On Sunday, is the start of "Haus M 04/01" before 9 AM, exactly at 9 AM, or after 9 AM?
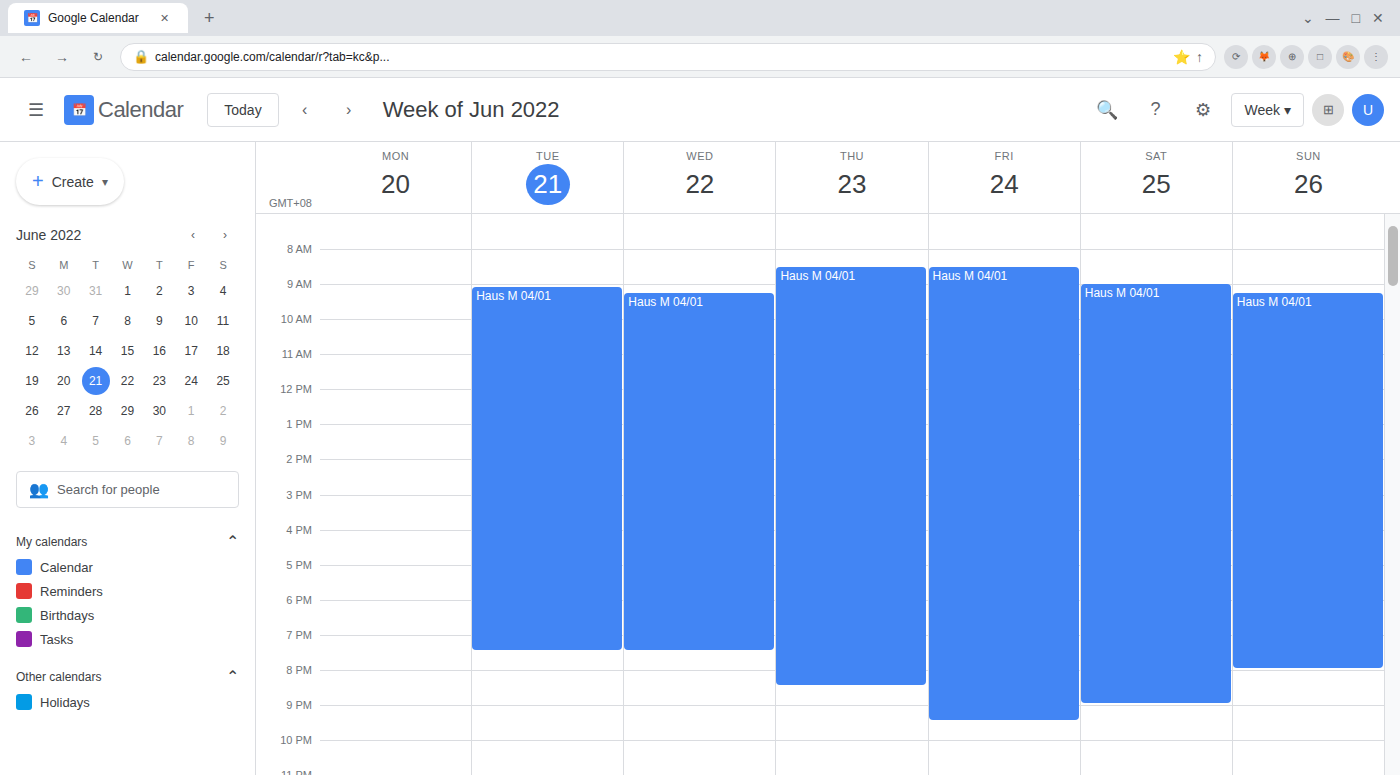
9:15 AM -- after 9 AM, 15 minutes below the 9 AM line.